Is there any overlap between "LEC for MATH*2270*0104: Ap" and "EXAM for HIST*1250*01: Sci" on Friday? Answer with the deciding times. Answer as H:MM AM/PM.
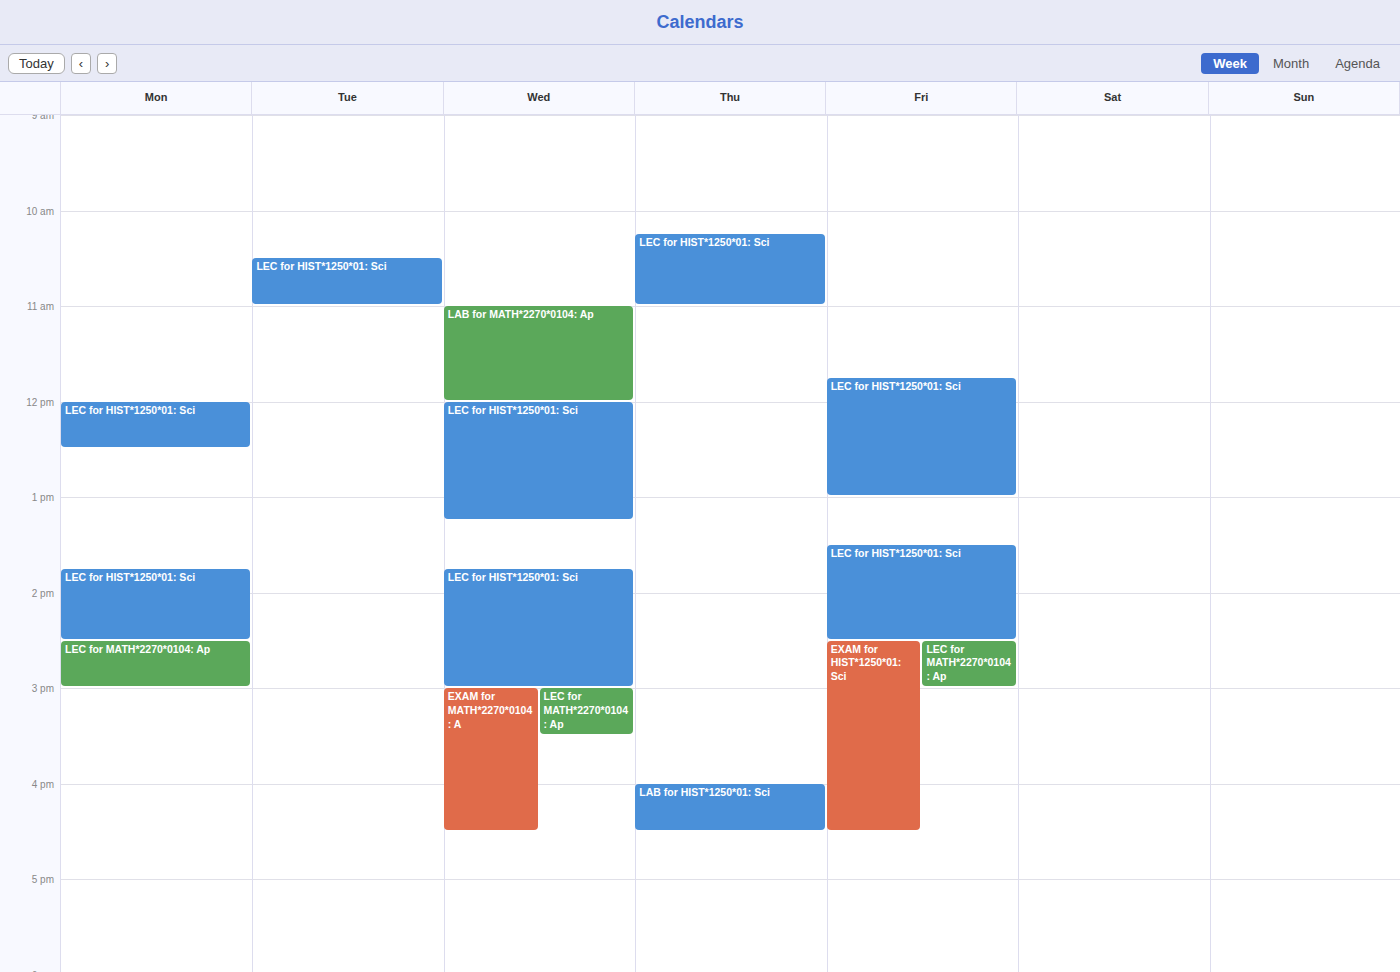
"EXAM for HIST*1250*01: Sci" starts at 2:30 PM, before "LEC for MATH*2270*0104: Ap" ends at 3:00 PM -- they overlap.